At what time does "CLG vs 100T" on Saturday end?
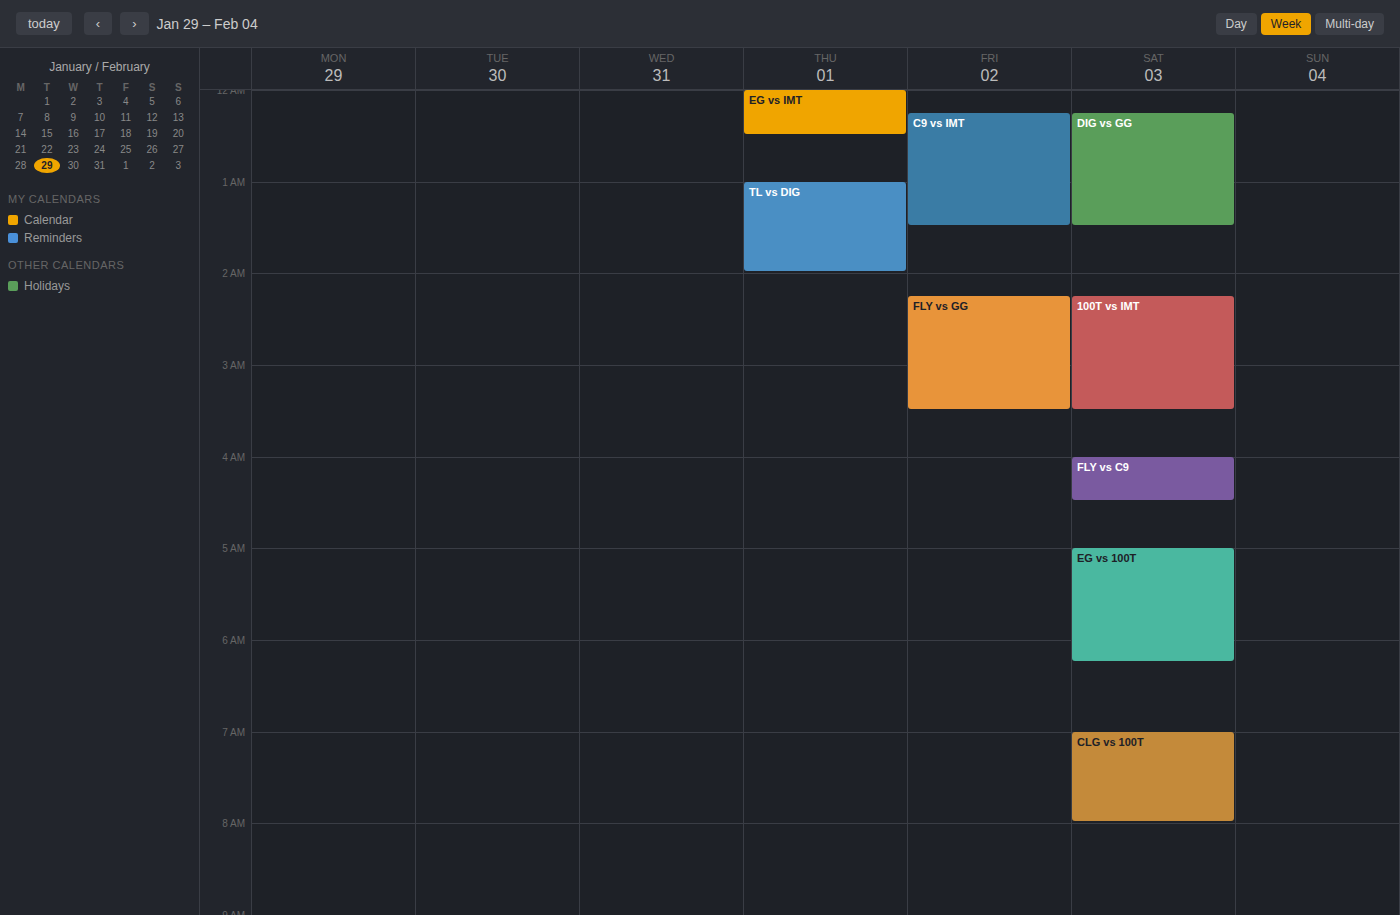
8:00 AM